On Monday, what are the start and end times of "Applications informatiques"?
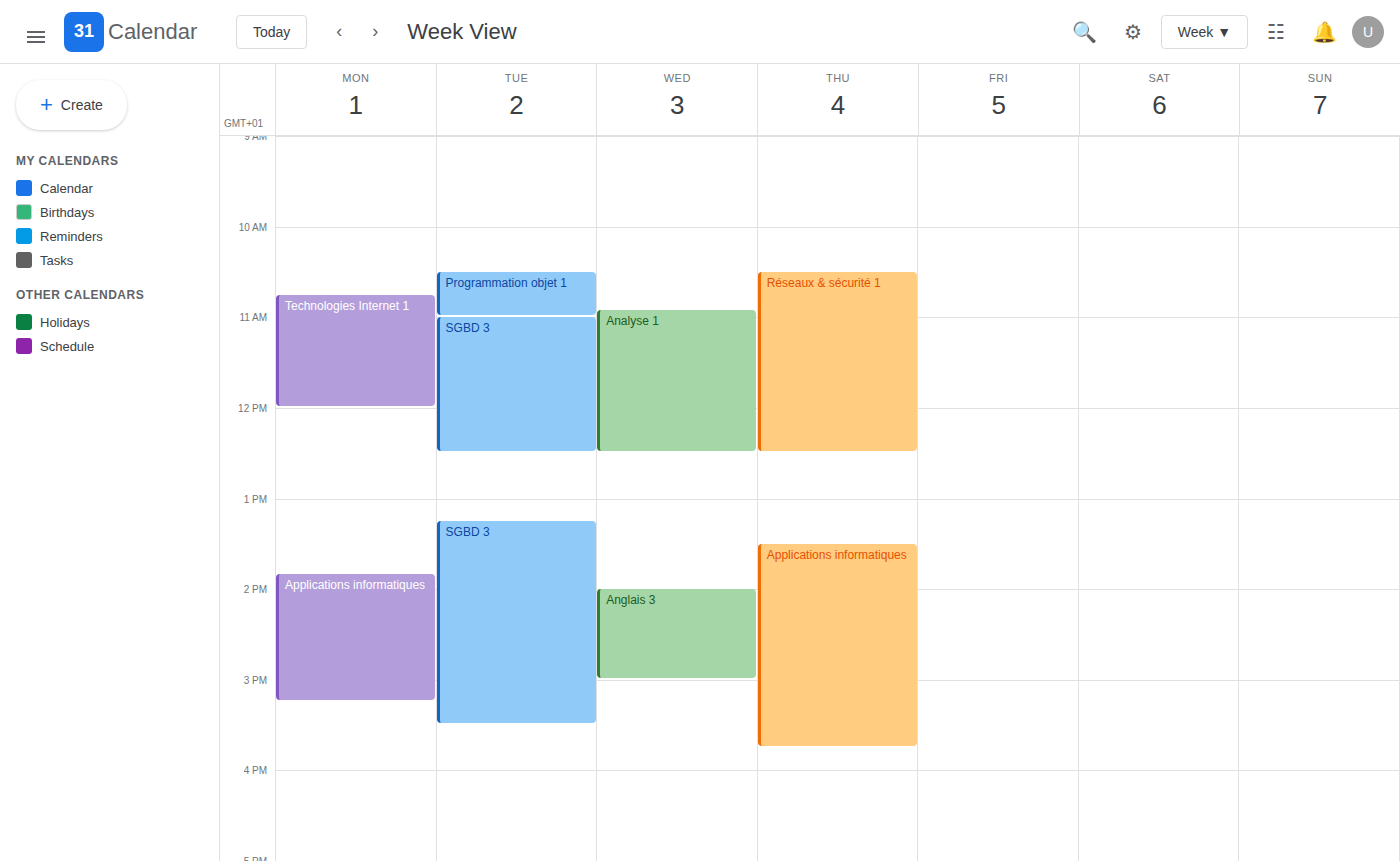
1:50 PM to 3:15 PM